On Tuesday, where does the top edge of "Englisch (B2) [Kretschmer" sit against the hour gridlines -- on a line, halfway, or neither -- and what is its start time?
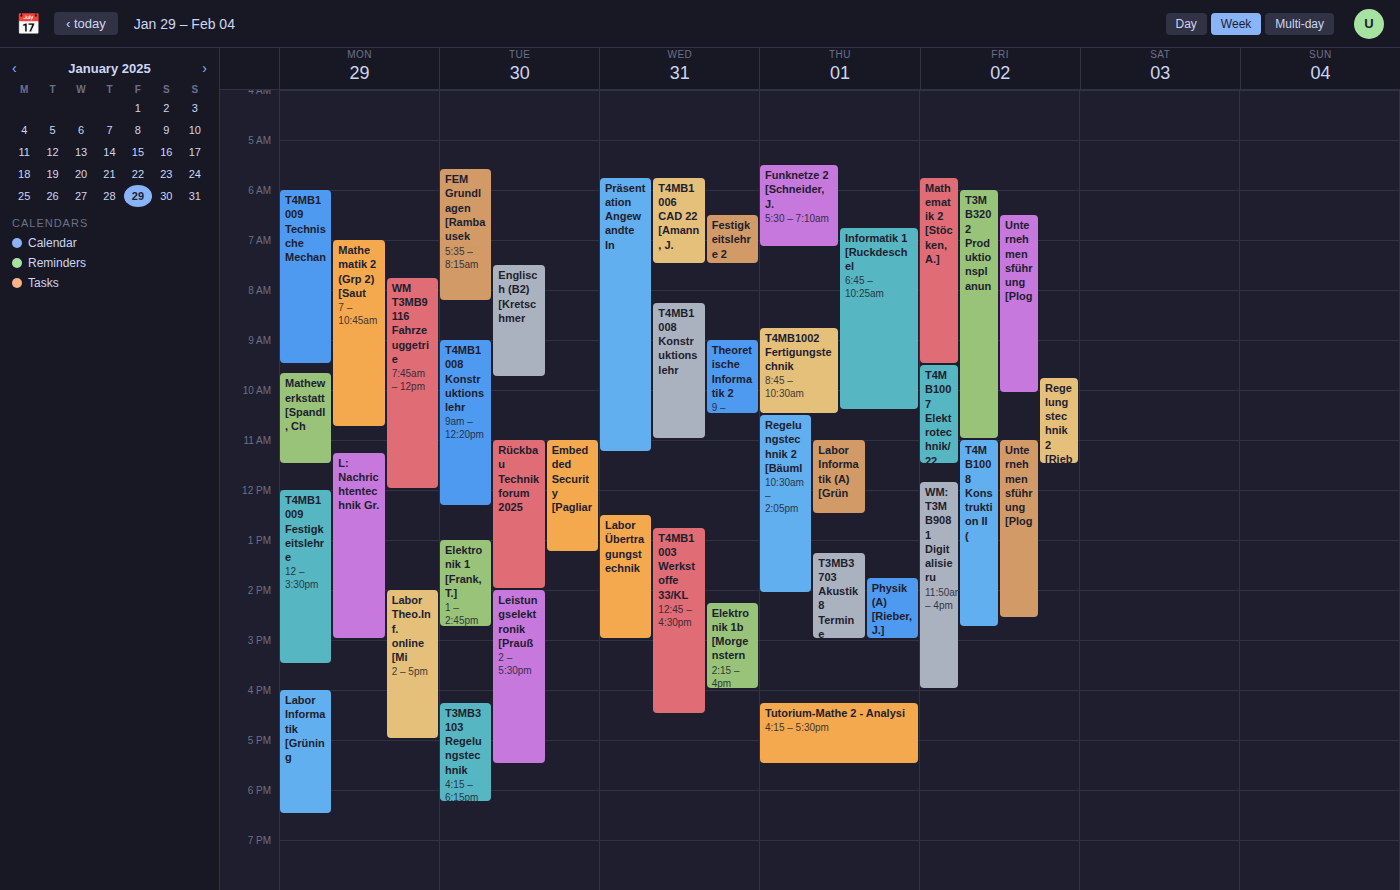
7:30 AM -- halfway between the 7 AM and 8 AM lines.